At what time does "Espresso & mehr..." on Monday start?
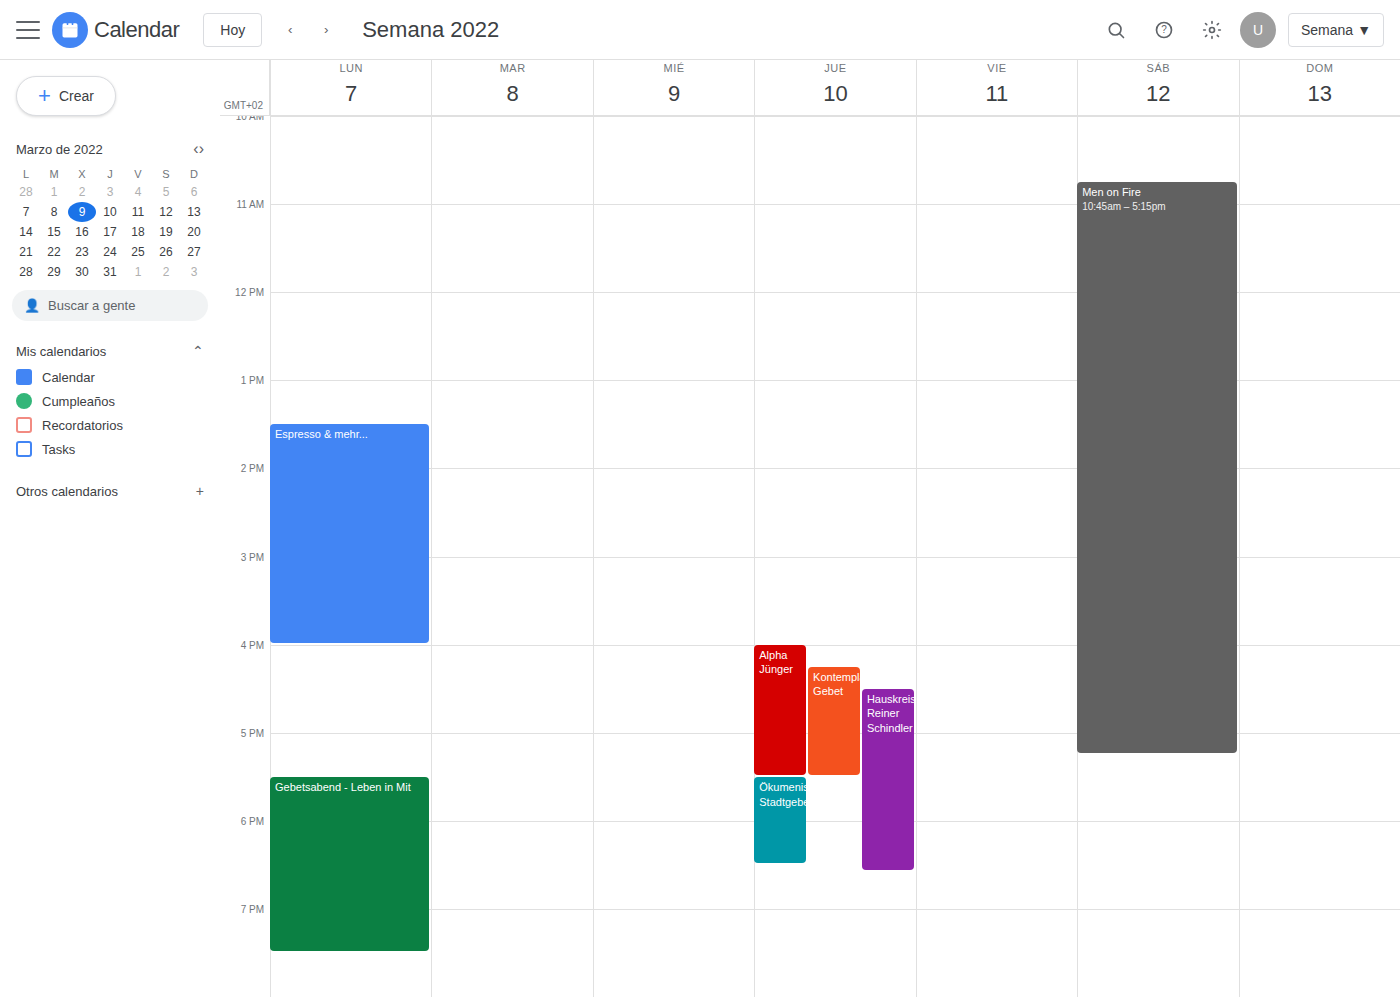
1:30 PM